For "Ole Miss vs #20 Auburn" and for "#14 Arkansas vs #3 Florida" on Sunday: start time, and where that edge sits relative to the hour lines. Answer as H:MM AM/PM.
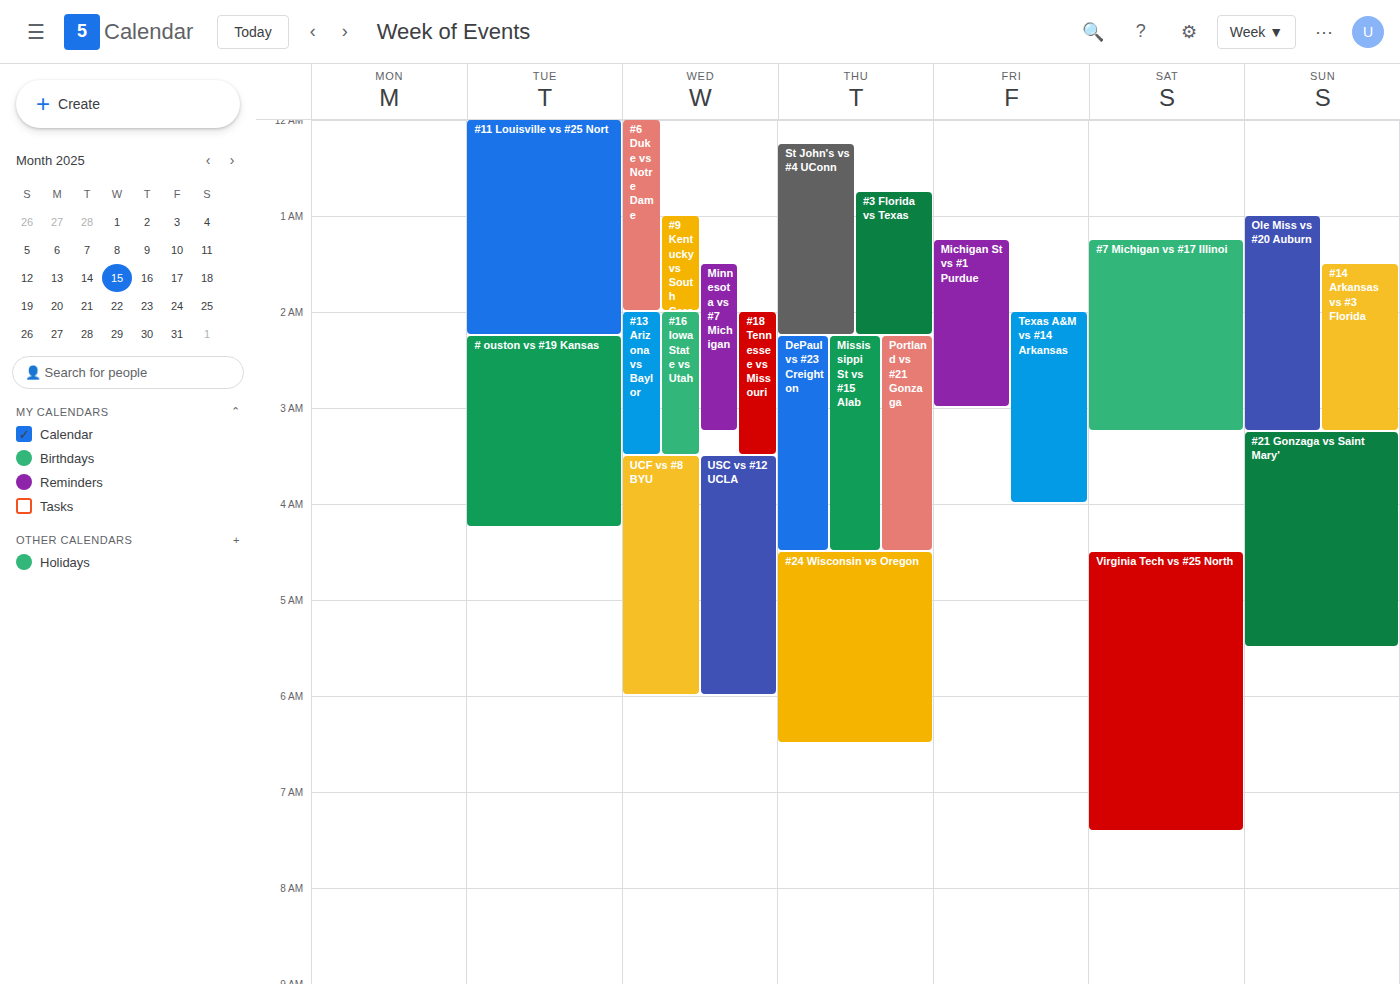
"Ole Miss vs #20 Auburn": 1:00 AM, exactly on the 1 AM line. "#14 Arkansas vs #3 Florida": 1:30 AM, halfway between the 1 AM and 2 AM lines.